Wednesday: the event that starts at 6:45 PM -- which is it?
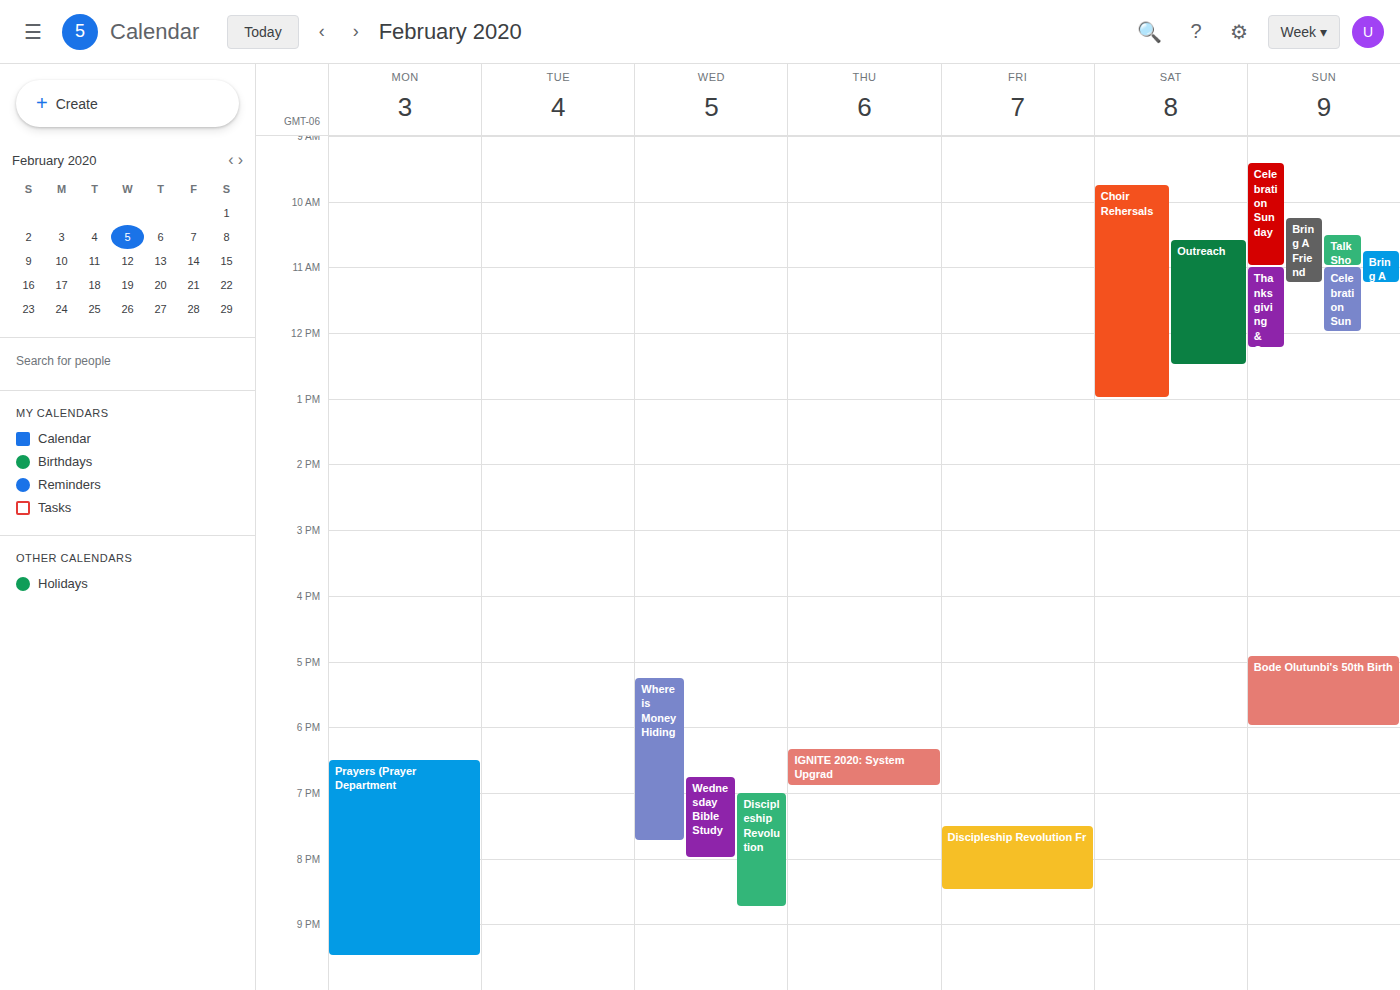
"Wednesday Bible Study"